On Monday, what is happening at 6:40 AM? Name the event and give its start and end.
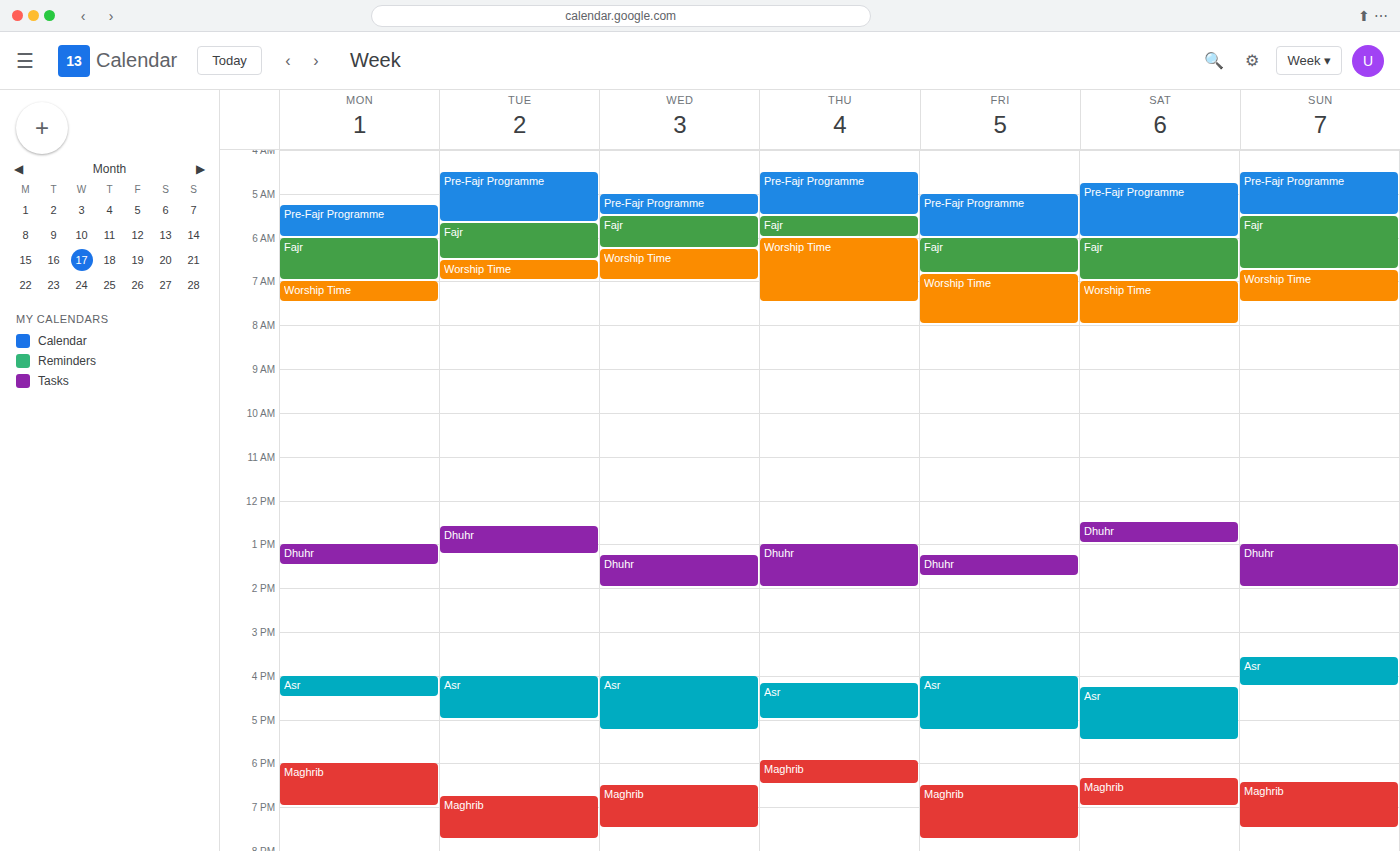
"Fajr", 6:00 AM to 7:00 AM